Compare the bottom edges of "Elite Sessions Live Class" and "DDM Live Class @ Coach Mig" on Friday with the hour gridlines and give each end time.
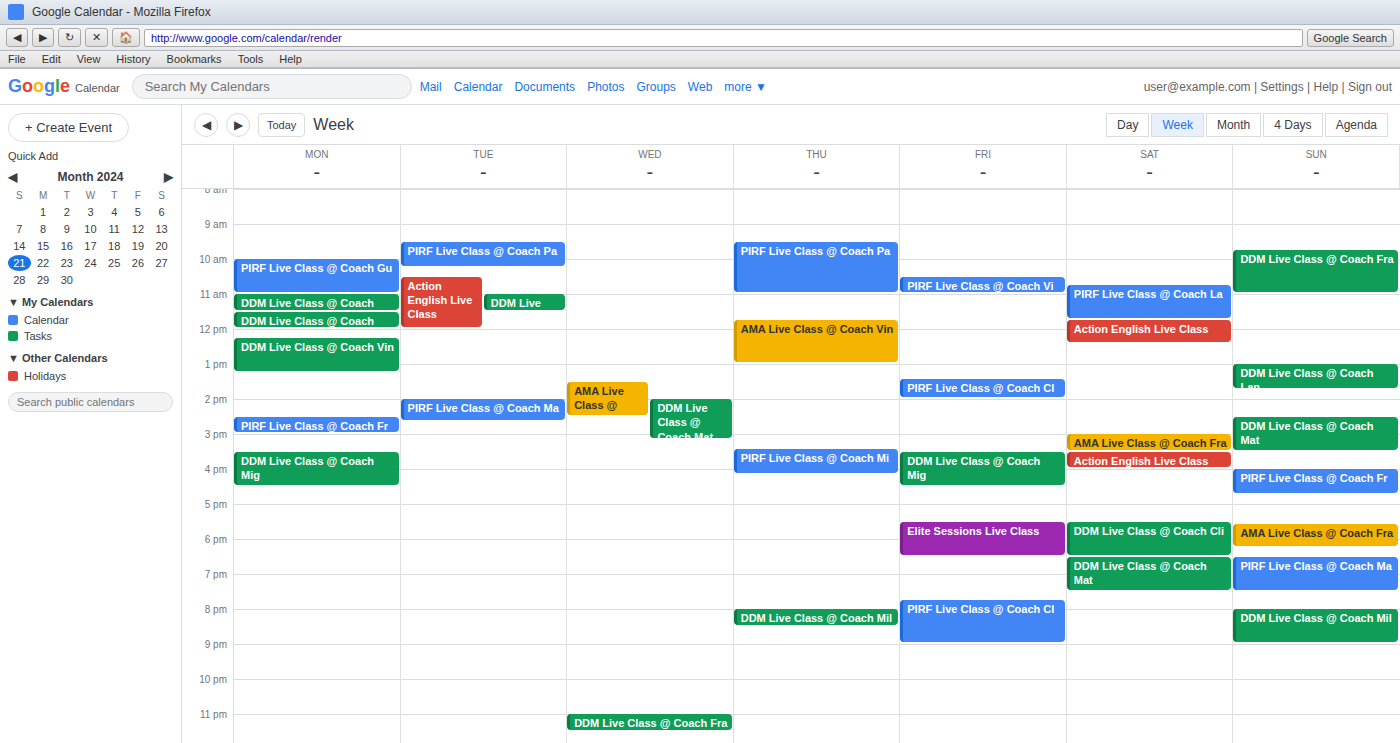
"Elite Sessions Live Class": 6:30 PM, halfway between the 6 PM and 7 PM lines. "DDM Live Class @ Coach Mig": 4:30 PM, halfway between the 4 PM and 5 PM lines.